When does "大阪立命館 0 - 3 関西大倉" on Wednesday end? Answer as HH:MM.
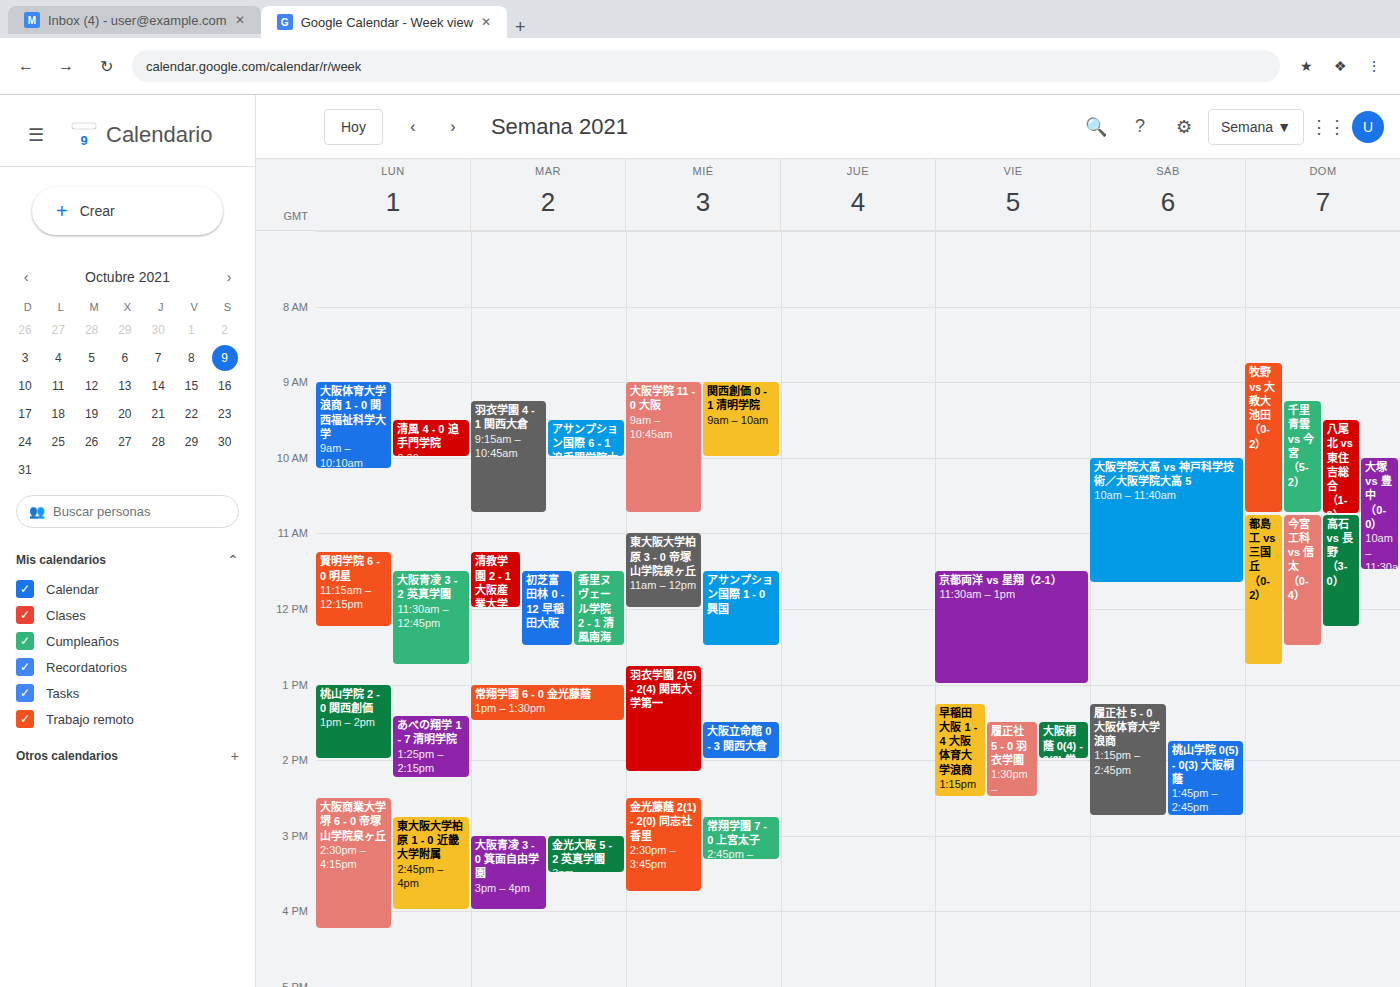
14:00